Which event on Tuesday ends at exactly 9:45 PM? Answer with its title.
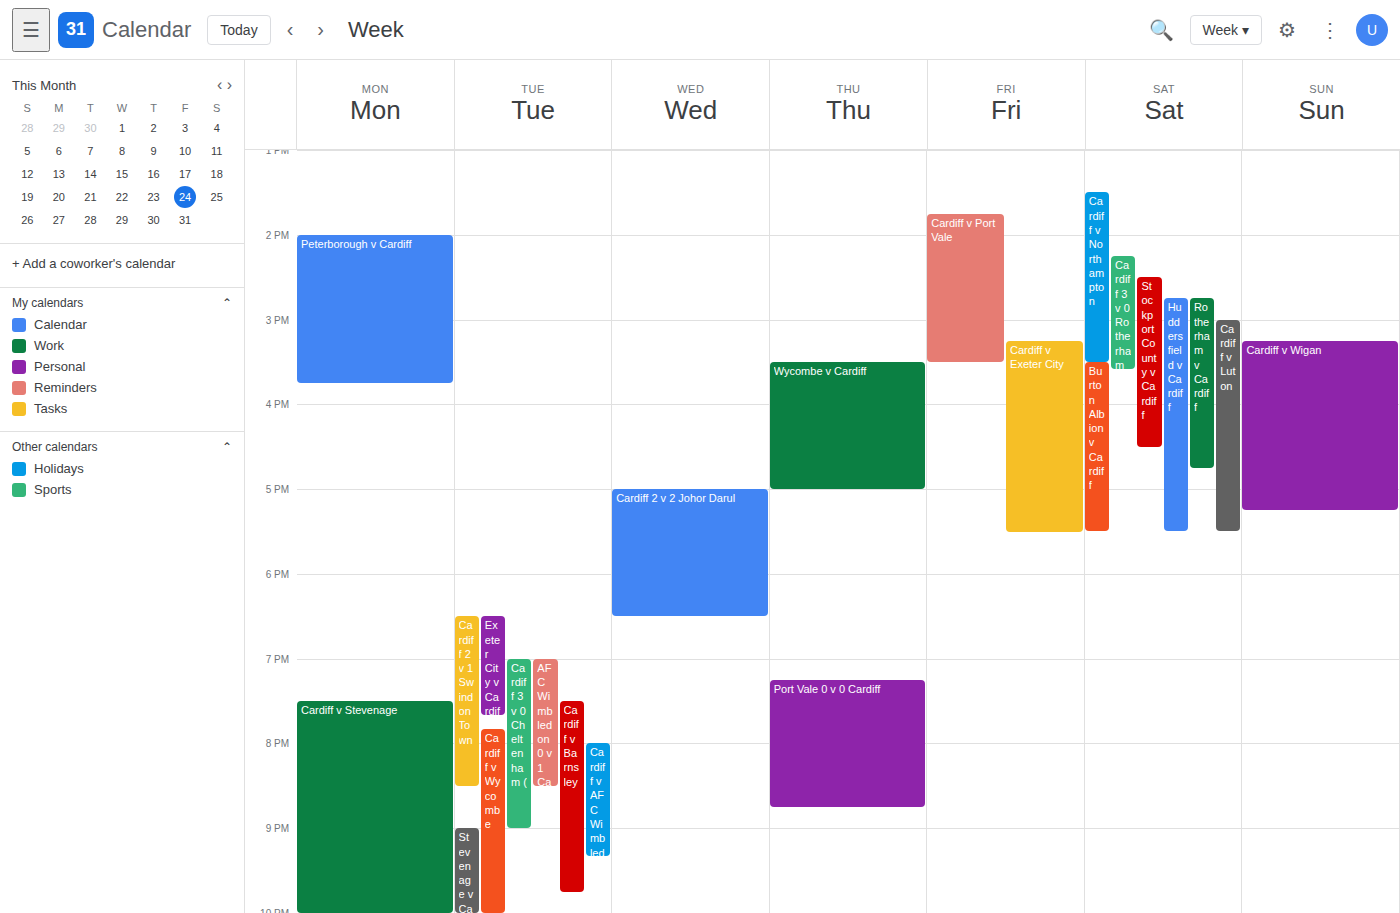
"Cardiff v Barnsley"